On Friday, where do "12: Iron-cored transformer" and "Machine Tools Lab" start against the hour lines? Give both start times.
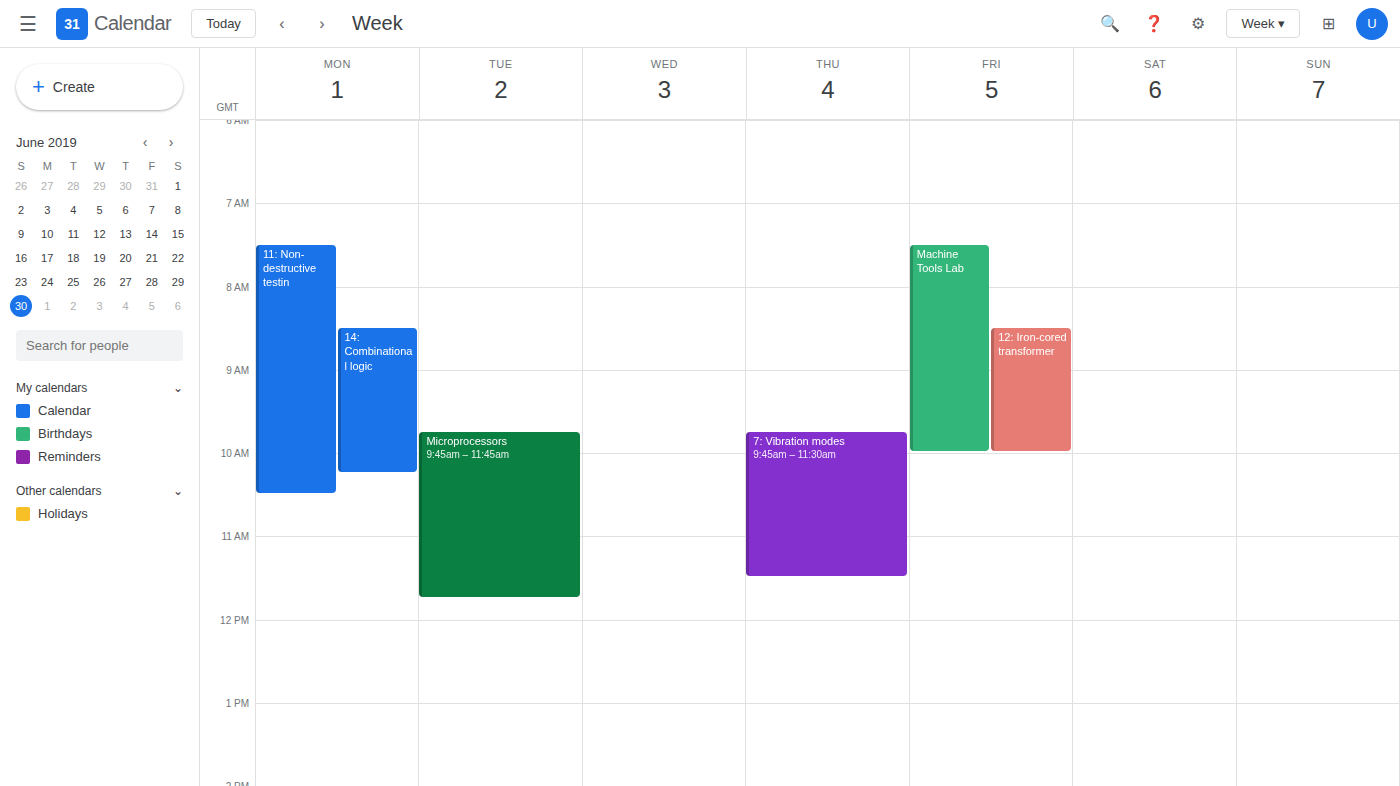
"12: Iron-cored transformer": 8:30 AM, halfway between the 8 AM and 9 AM lines. "Machine Tools Lab": 7:30 AM, halfway between the 7 AM and 8 AM lines.